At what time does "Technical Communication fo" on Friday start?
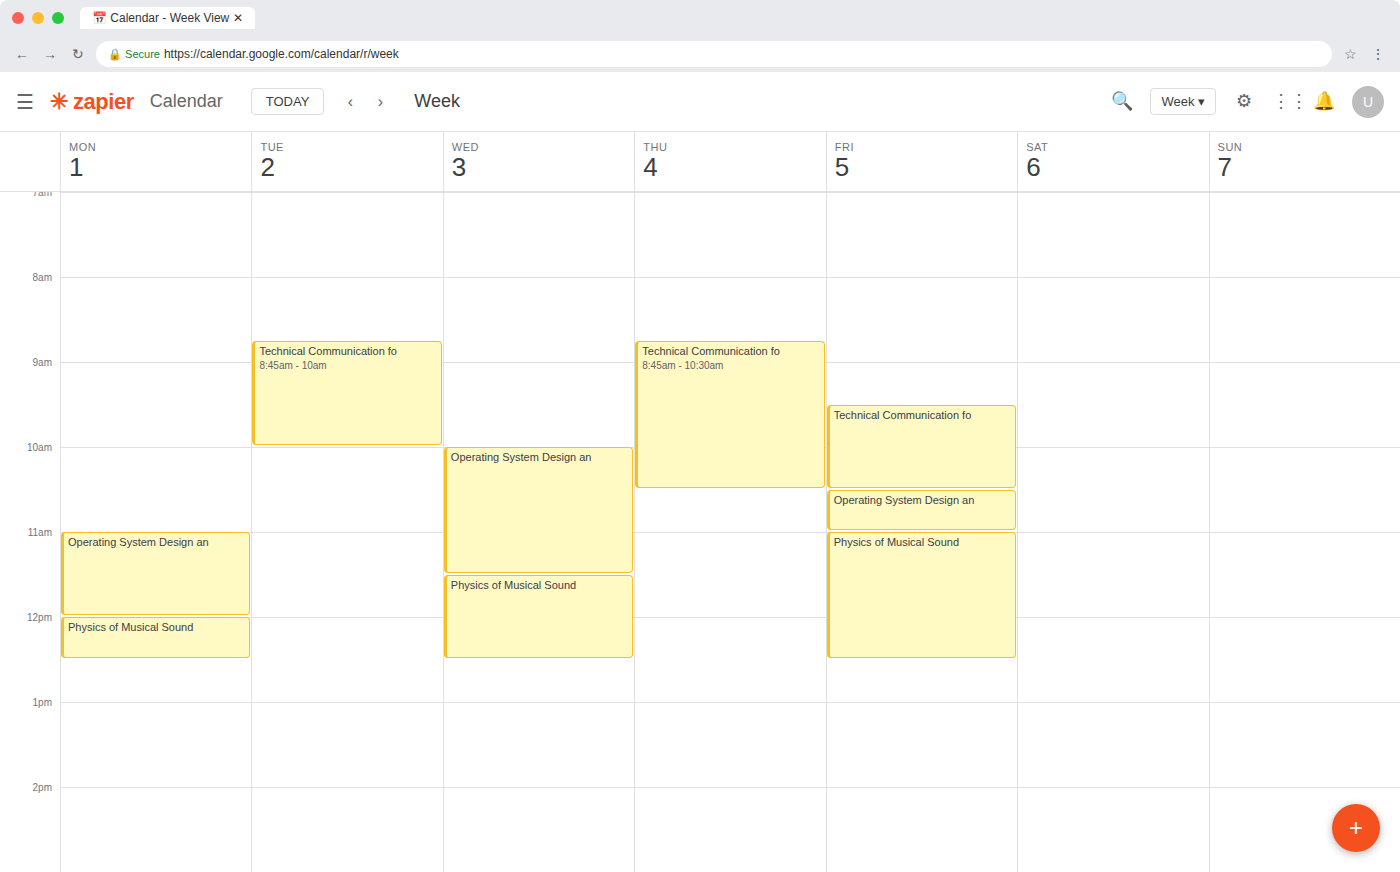
9:30 AM